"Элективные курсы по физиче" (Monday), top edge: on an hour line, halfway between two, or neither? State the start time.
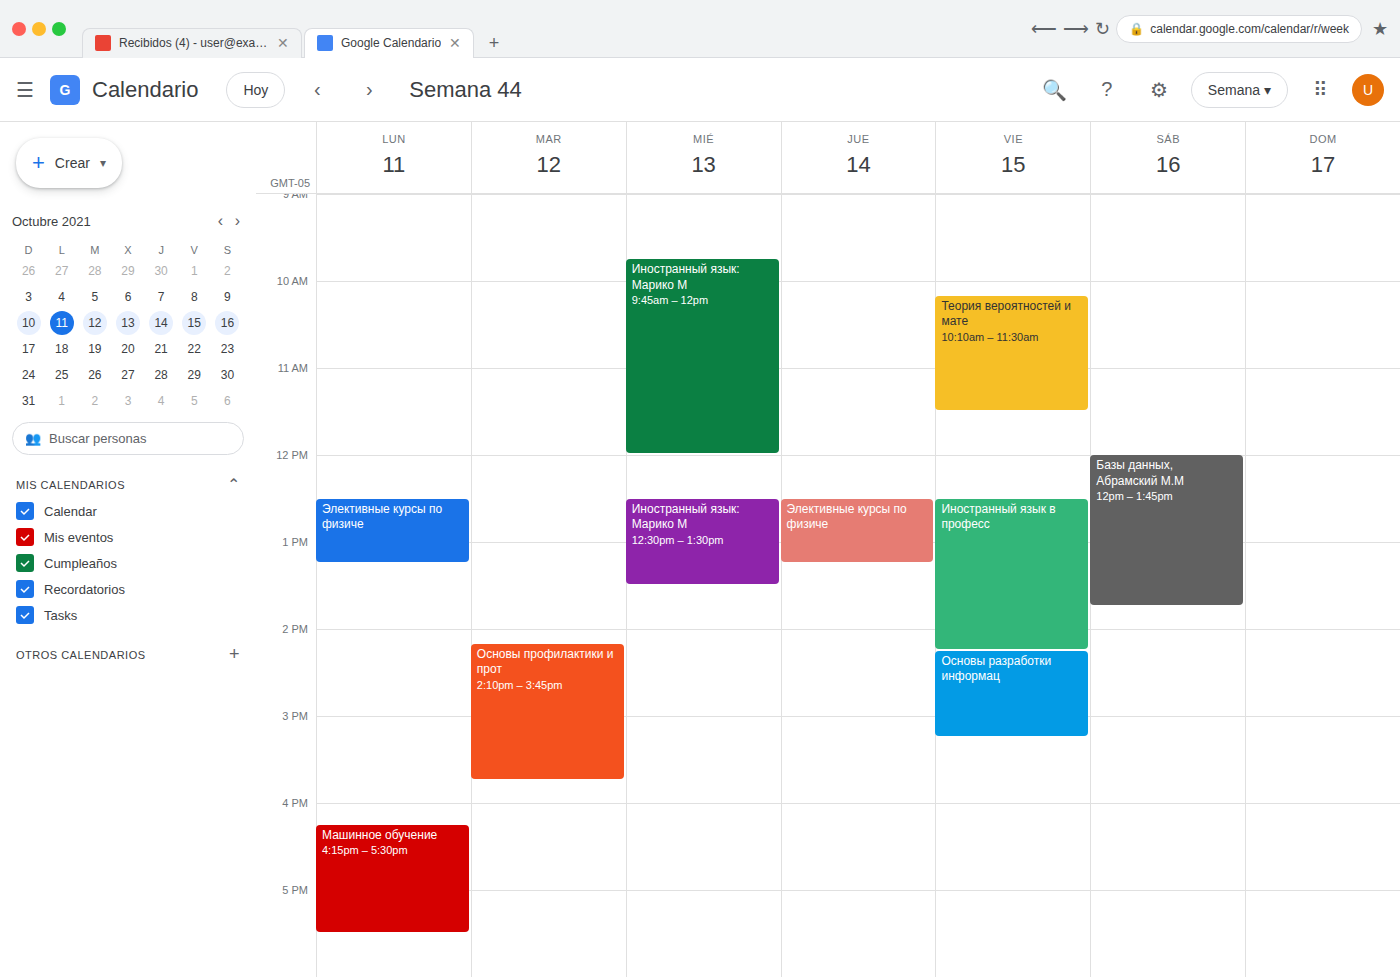
12:30 -- halfway between the 12:00 and 13:00 lines.